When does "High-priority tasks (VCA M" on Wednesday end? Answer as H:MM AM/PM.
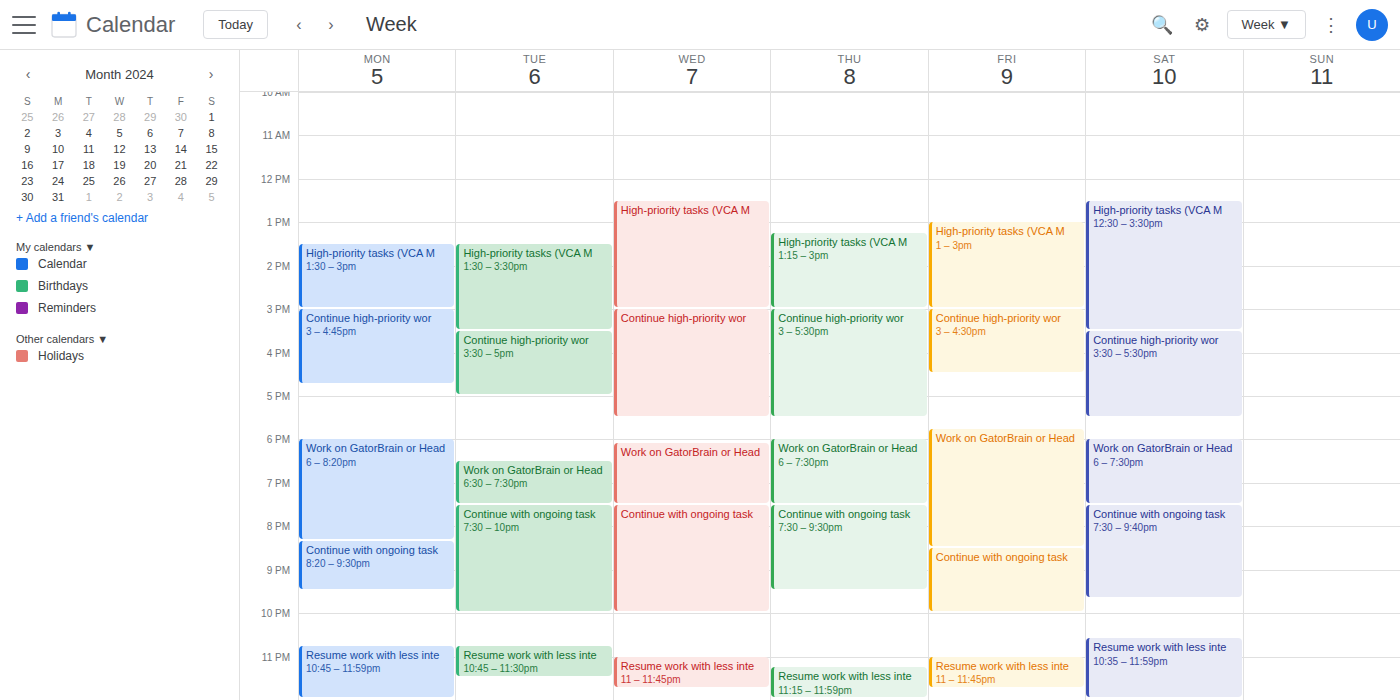
3:00 PM